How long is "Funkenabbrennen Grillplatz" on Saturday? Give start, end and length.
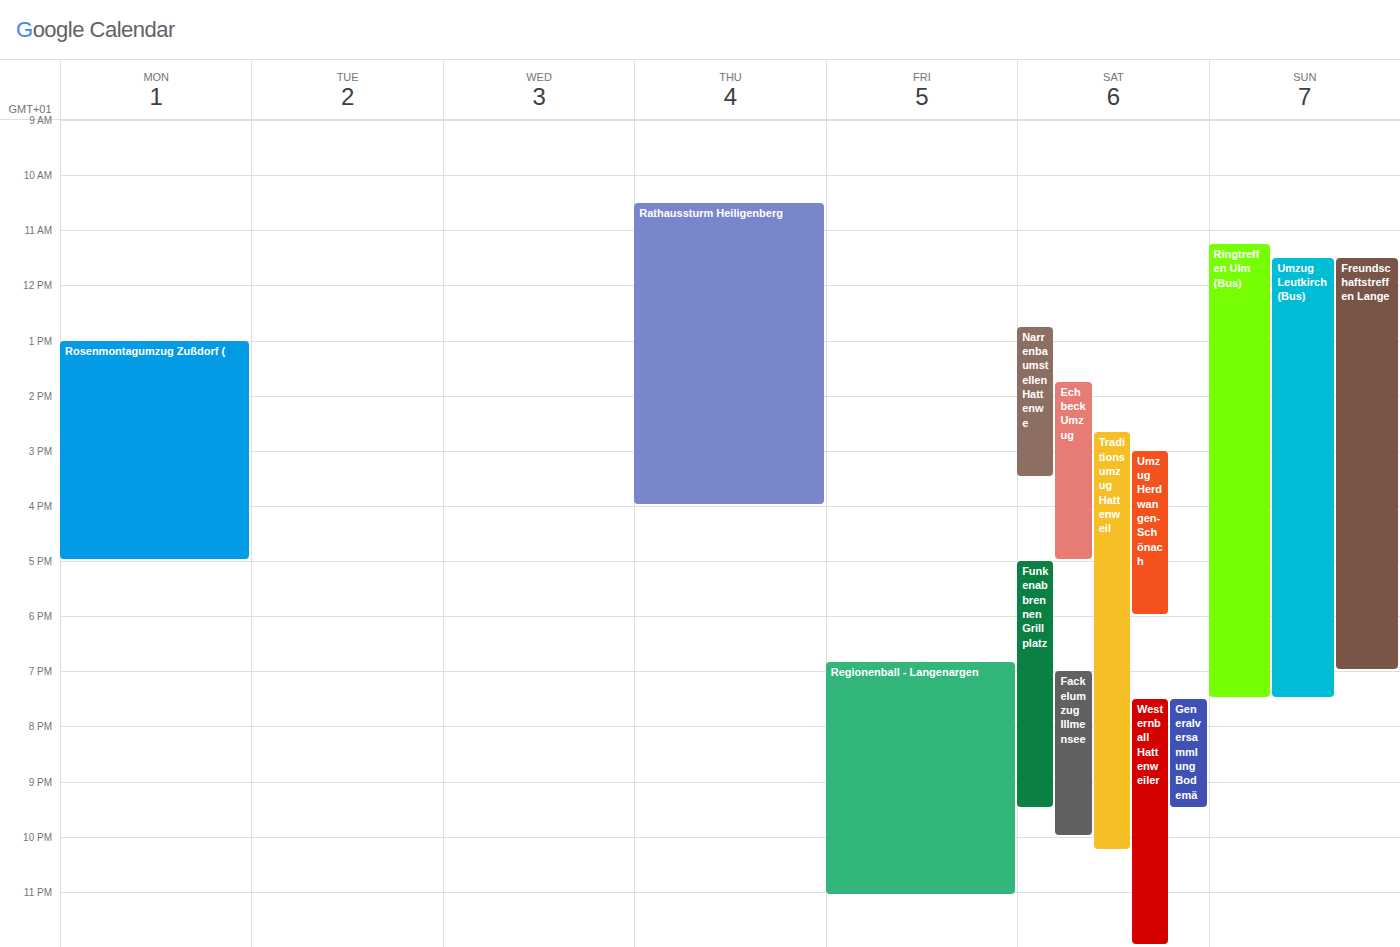
5:00 PM to 9:30 PM, 4 hours 30 minutes